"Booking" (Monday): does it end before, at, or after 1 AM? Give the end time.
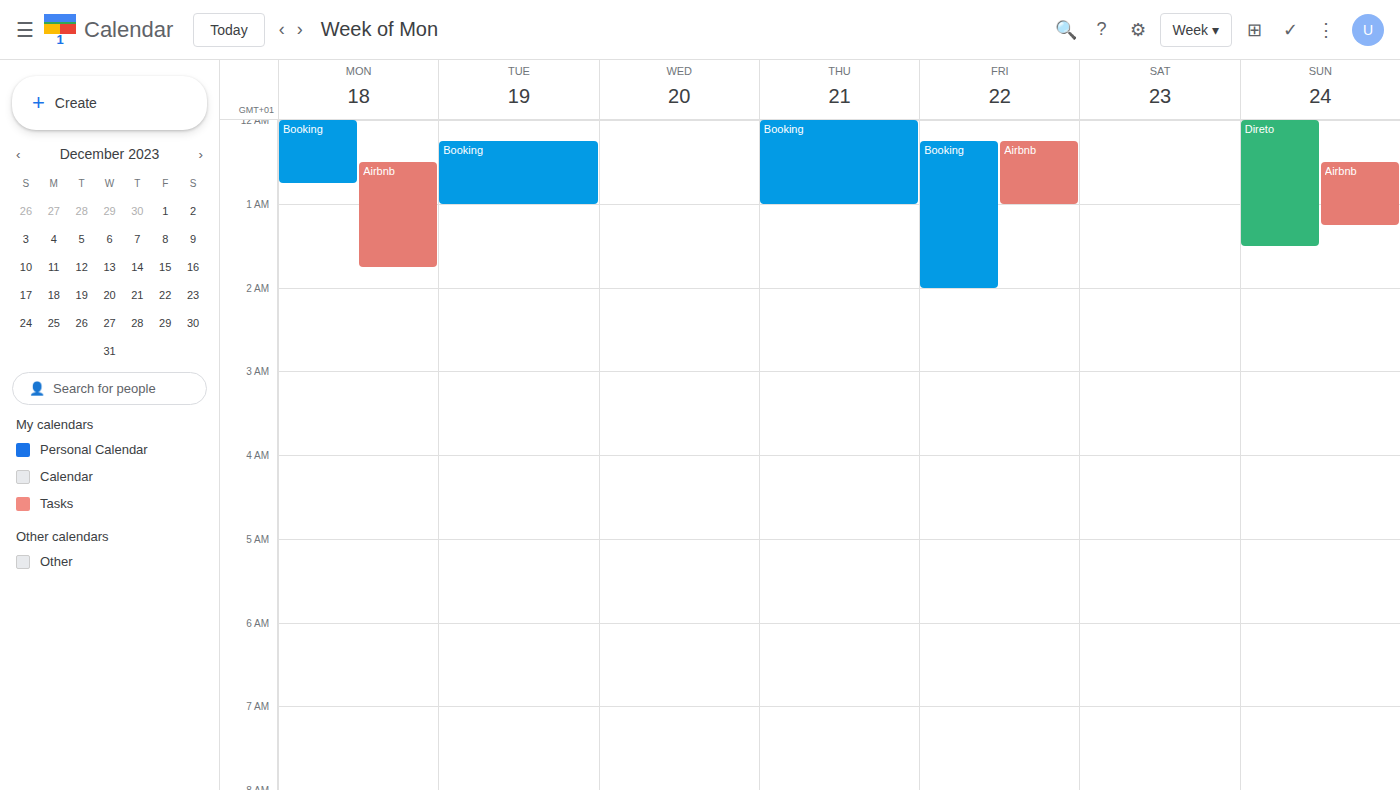
12:45 AM -- before 1 AM, 15 minutes above the 1 AM line.